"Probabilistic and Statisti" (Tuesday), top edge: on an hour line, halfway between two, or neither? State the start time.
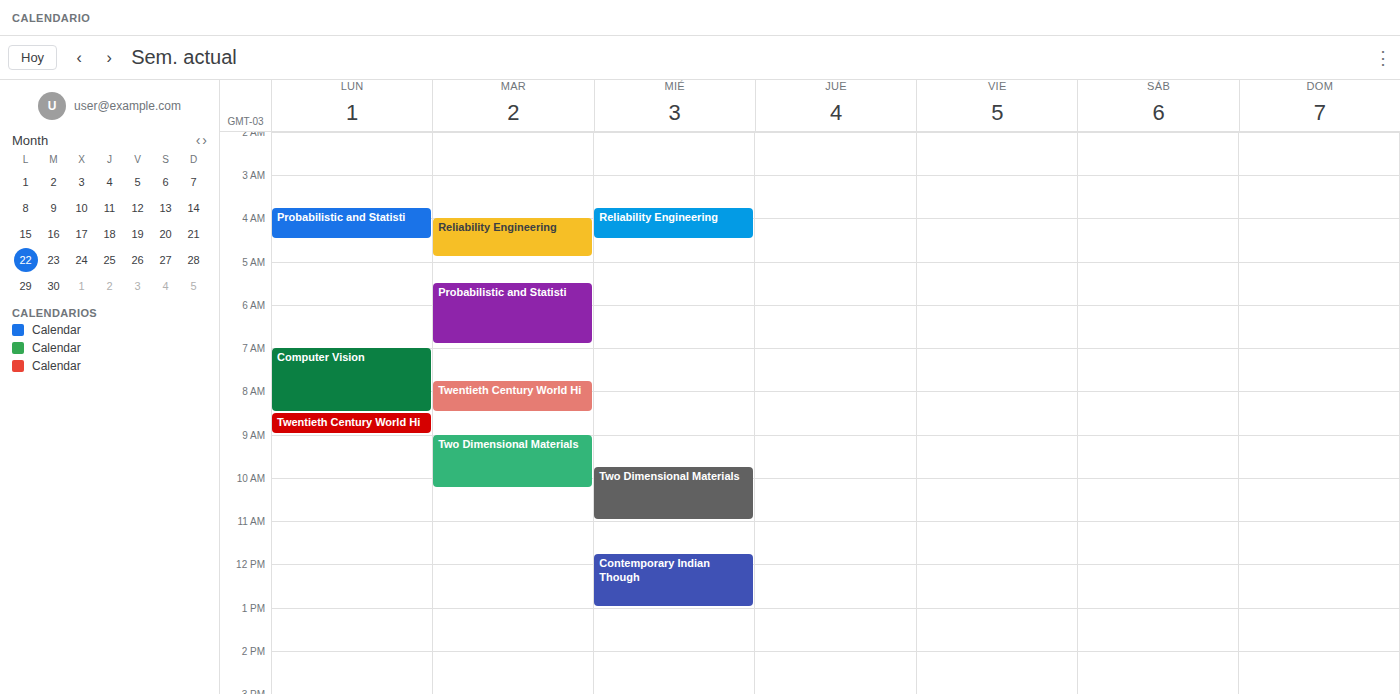
5:30 AM -- halfway between the 5 AM and 6 AM lines.